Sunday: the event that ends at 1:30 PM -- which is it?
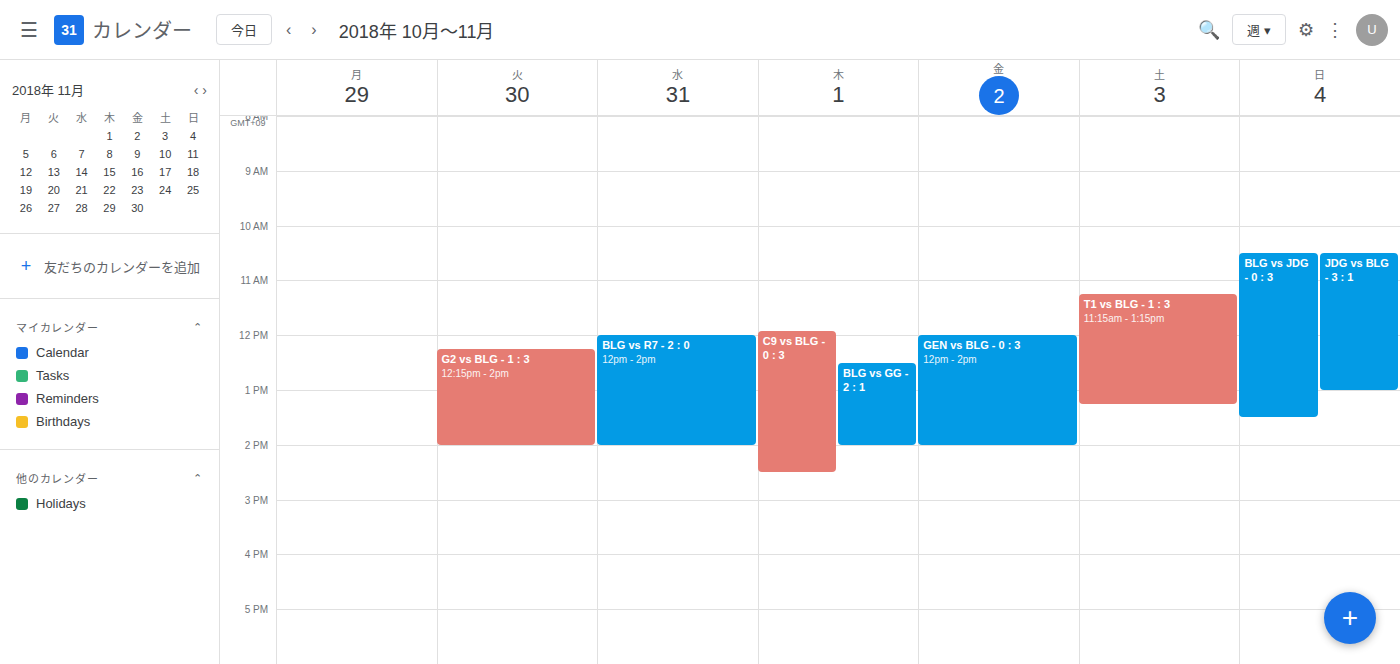
"BLG vs JDG - 0 : 3"